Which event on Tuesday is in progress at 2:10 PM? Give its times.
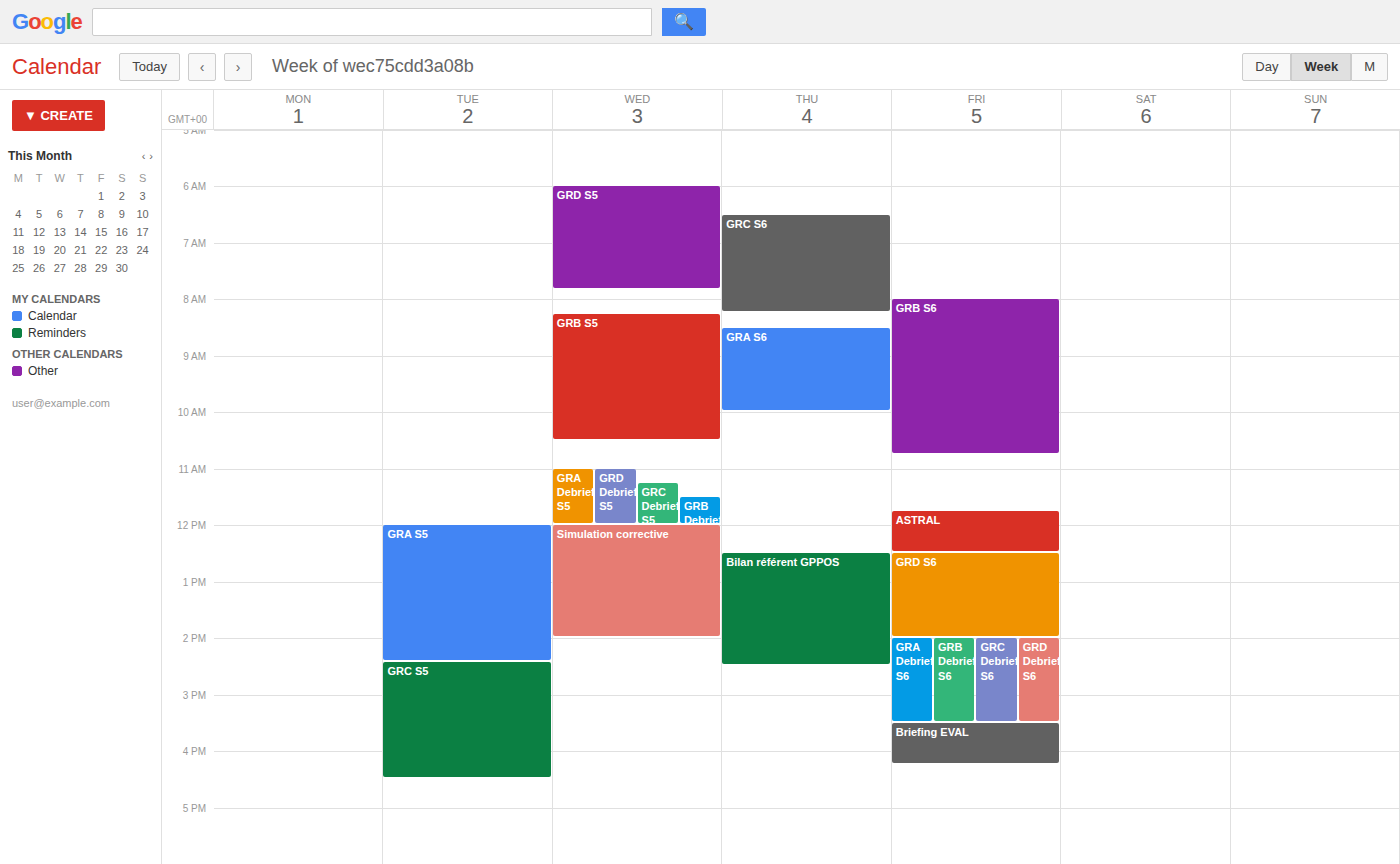
"GRA S5", 12:00 PM to 2:25 PM